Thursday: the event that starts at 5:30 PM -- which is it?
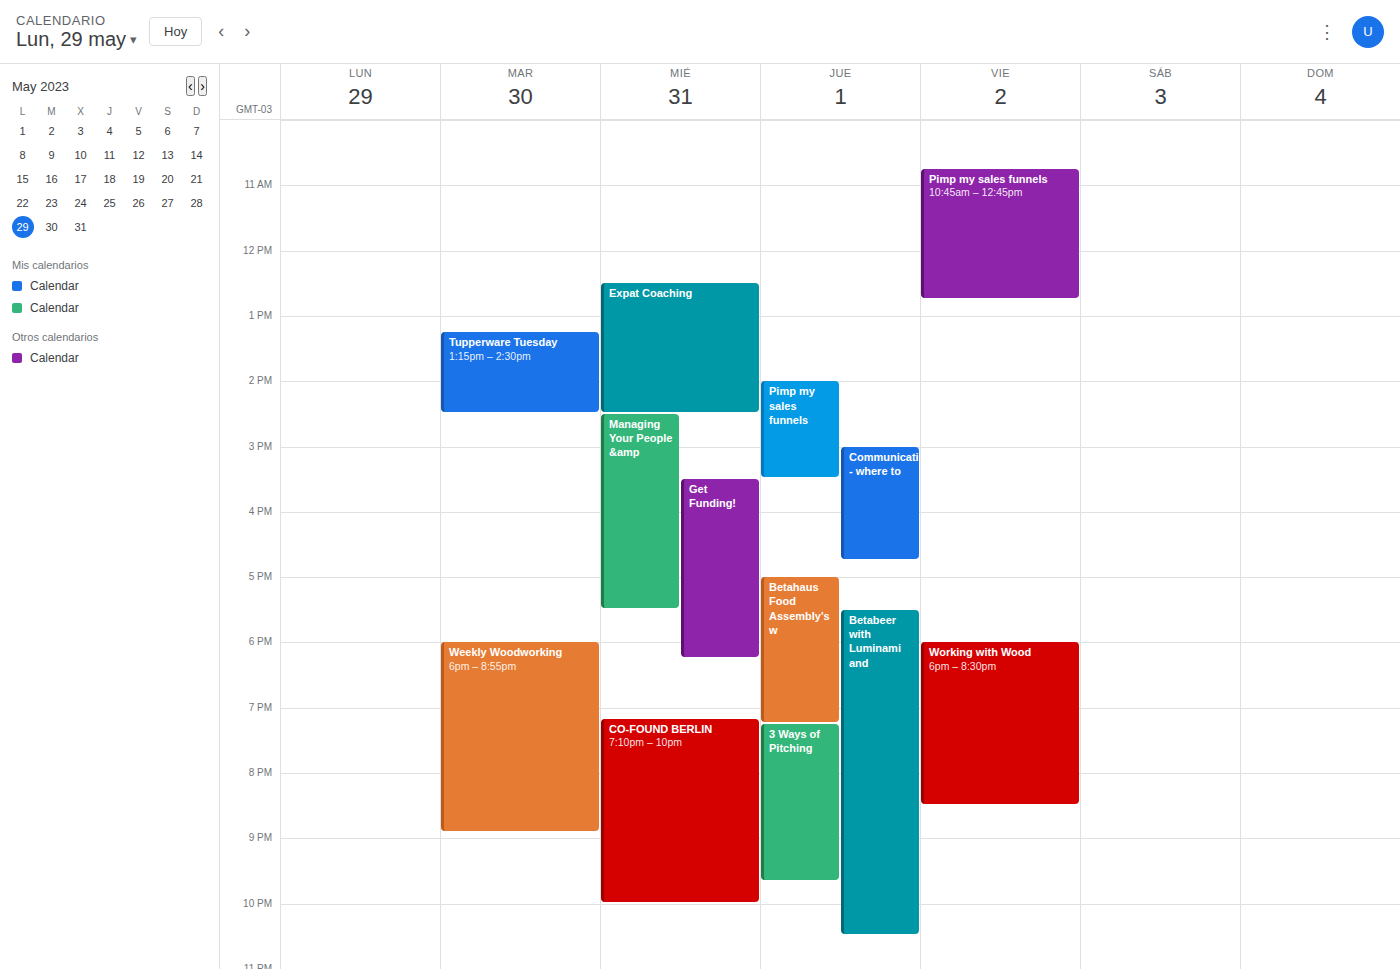
"Betabeer with Luminami and"